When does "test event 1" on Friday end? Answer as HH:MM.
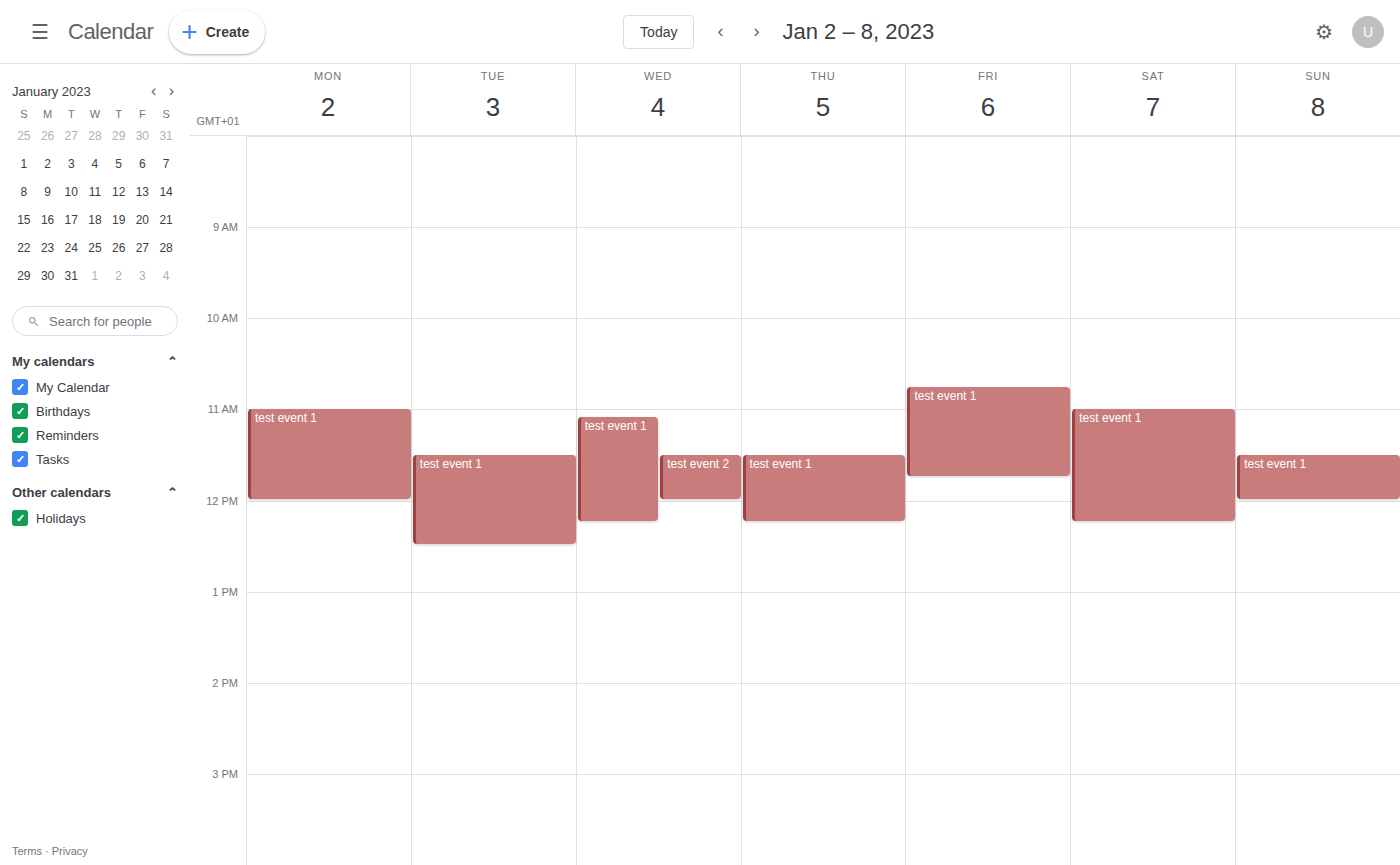
11:45